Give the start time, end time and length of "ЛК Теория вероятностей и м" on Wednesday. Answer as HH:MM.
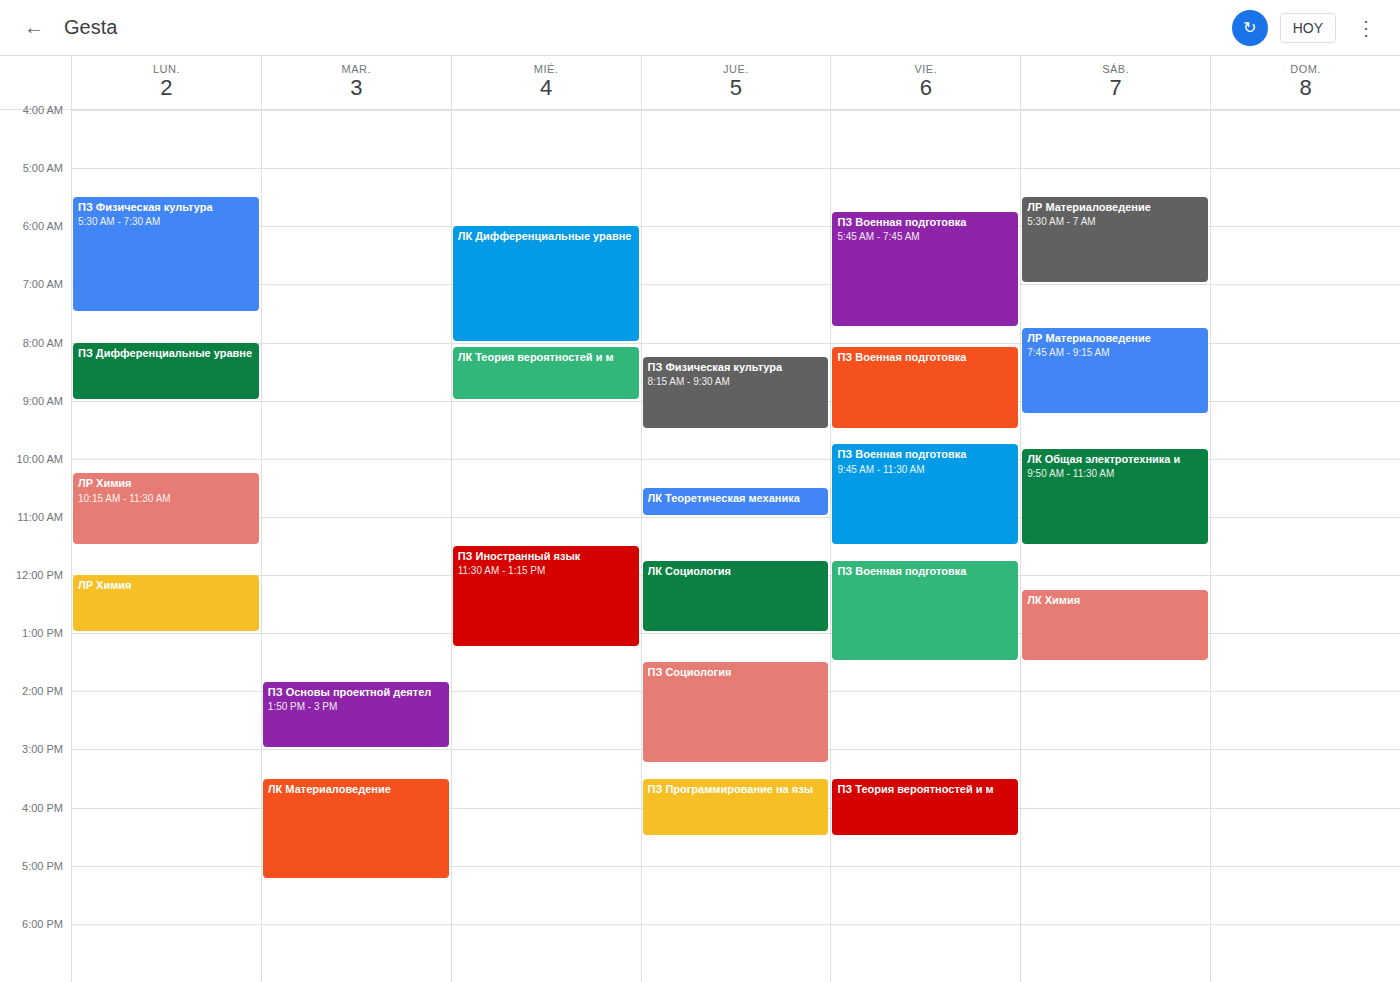
08:05 to 09:00, 55 minutes